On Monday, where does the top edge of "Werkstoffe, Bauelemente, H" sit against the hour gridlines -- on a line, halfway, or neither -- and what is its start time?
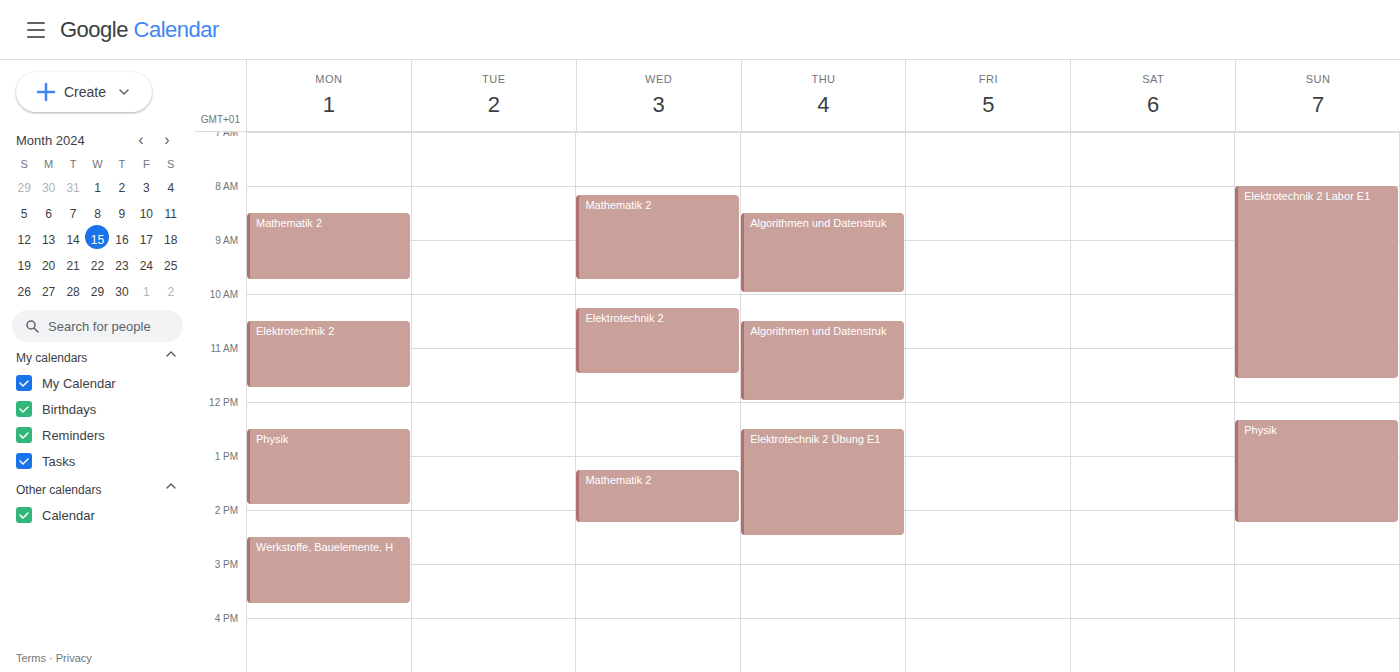
14:30 -- halfway between the 14:00 and 15:00 lines.